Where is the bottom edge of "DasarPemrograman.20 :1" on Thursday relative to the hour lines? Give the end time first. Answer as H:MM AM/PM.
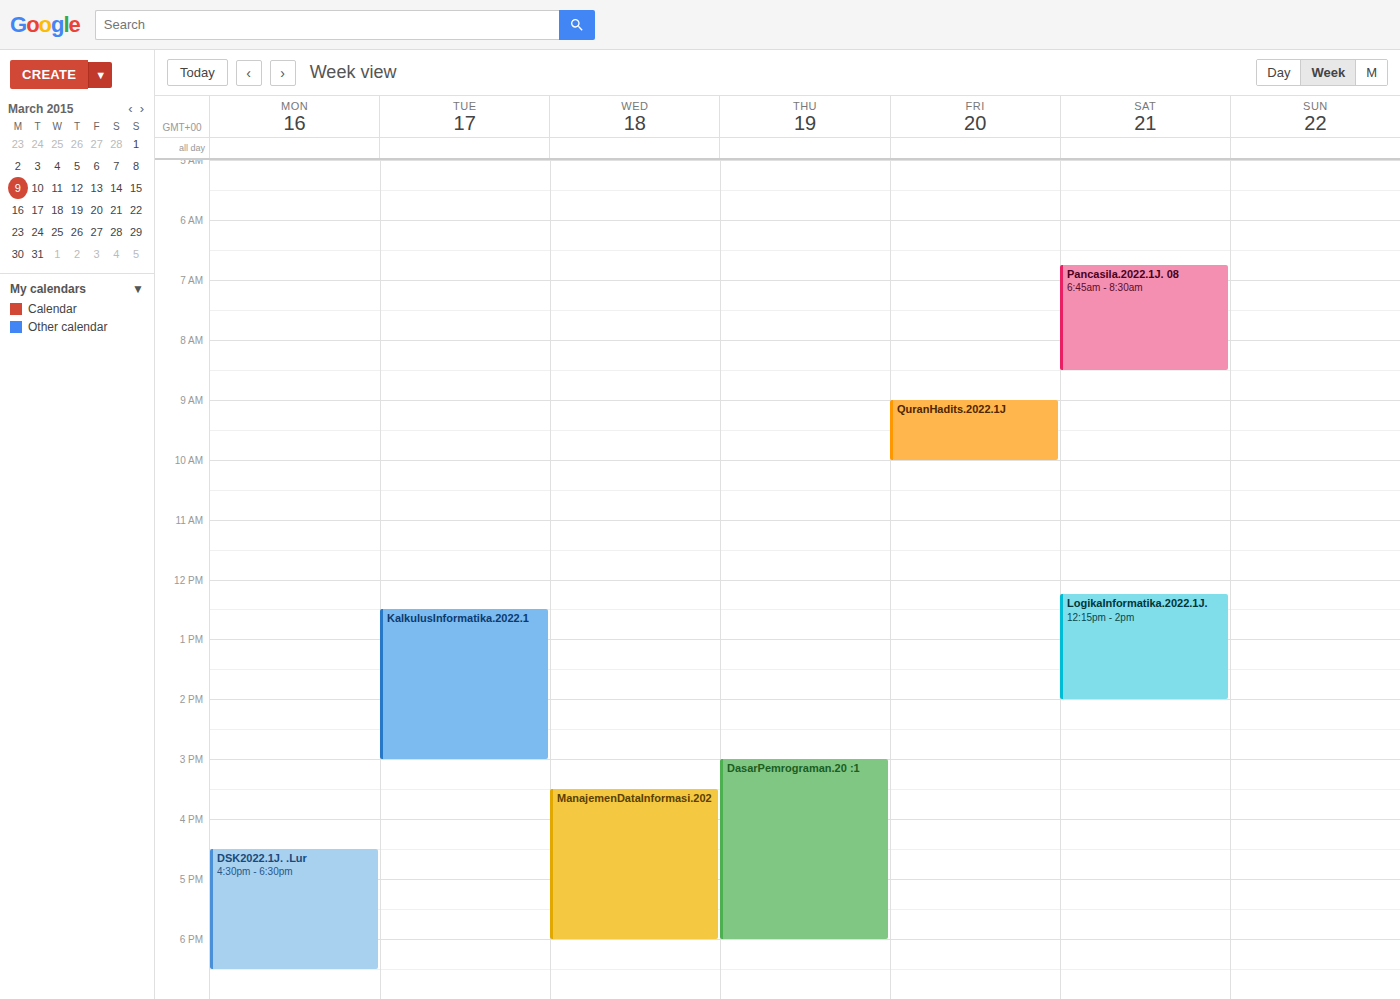
6:00 PM -- exactly on the 6 PM line.